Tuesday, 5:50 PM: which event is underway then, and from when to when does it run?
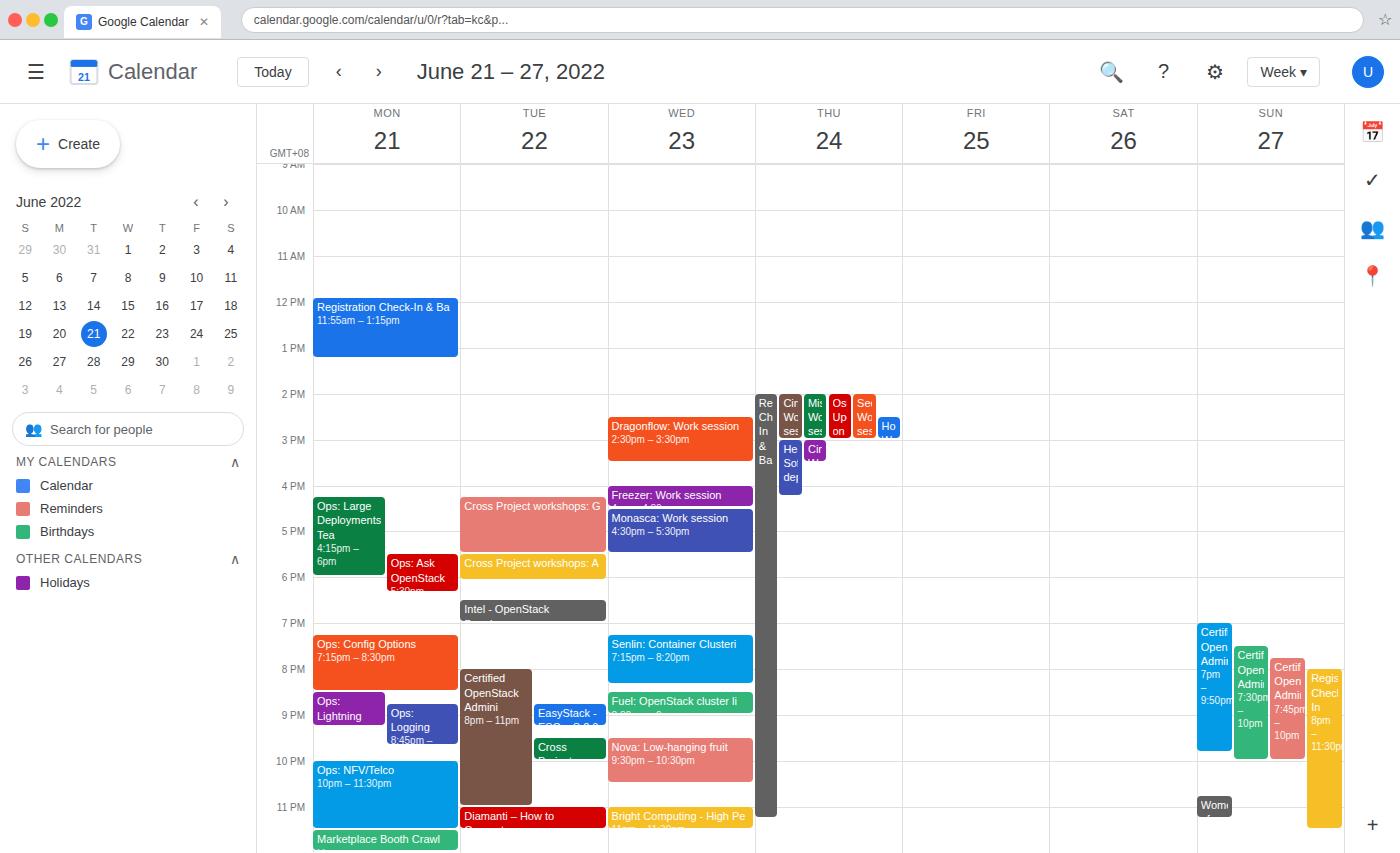
"Cross Project workshops: A", 5:30 PM to 6:05 PM